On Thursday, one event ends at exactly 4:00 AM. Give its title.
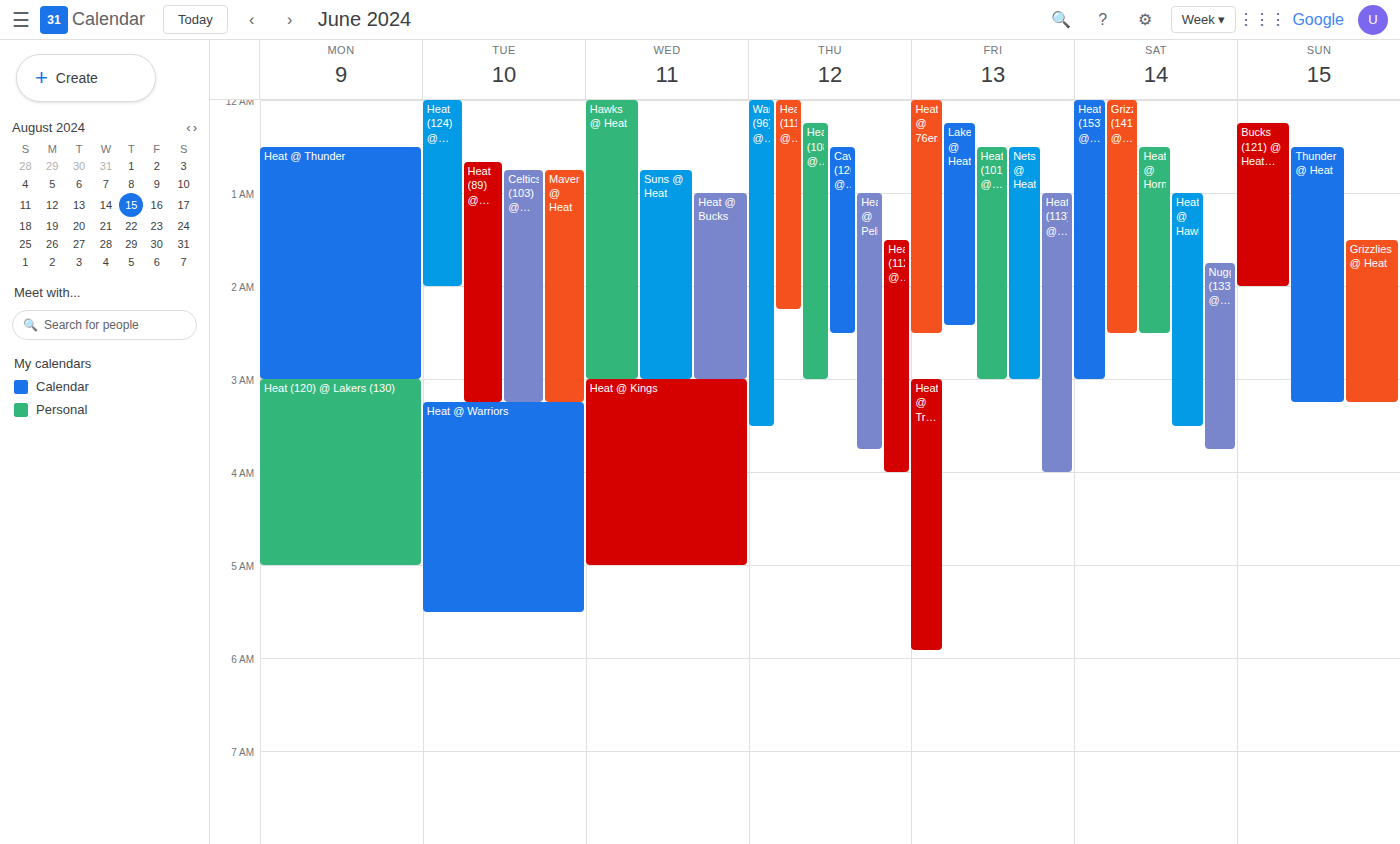
"Heat (112) @ Suns (115)"